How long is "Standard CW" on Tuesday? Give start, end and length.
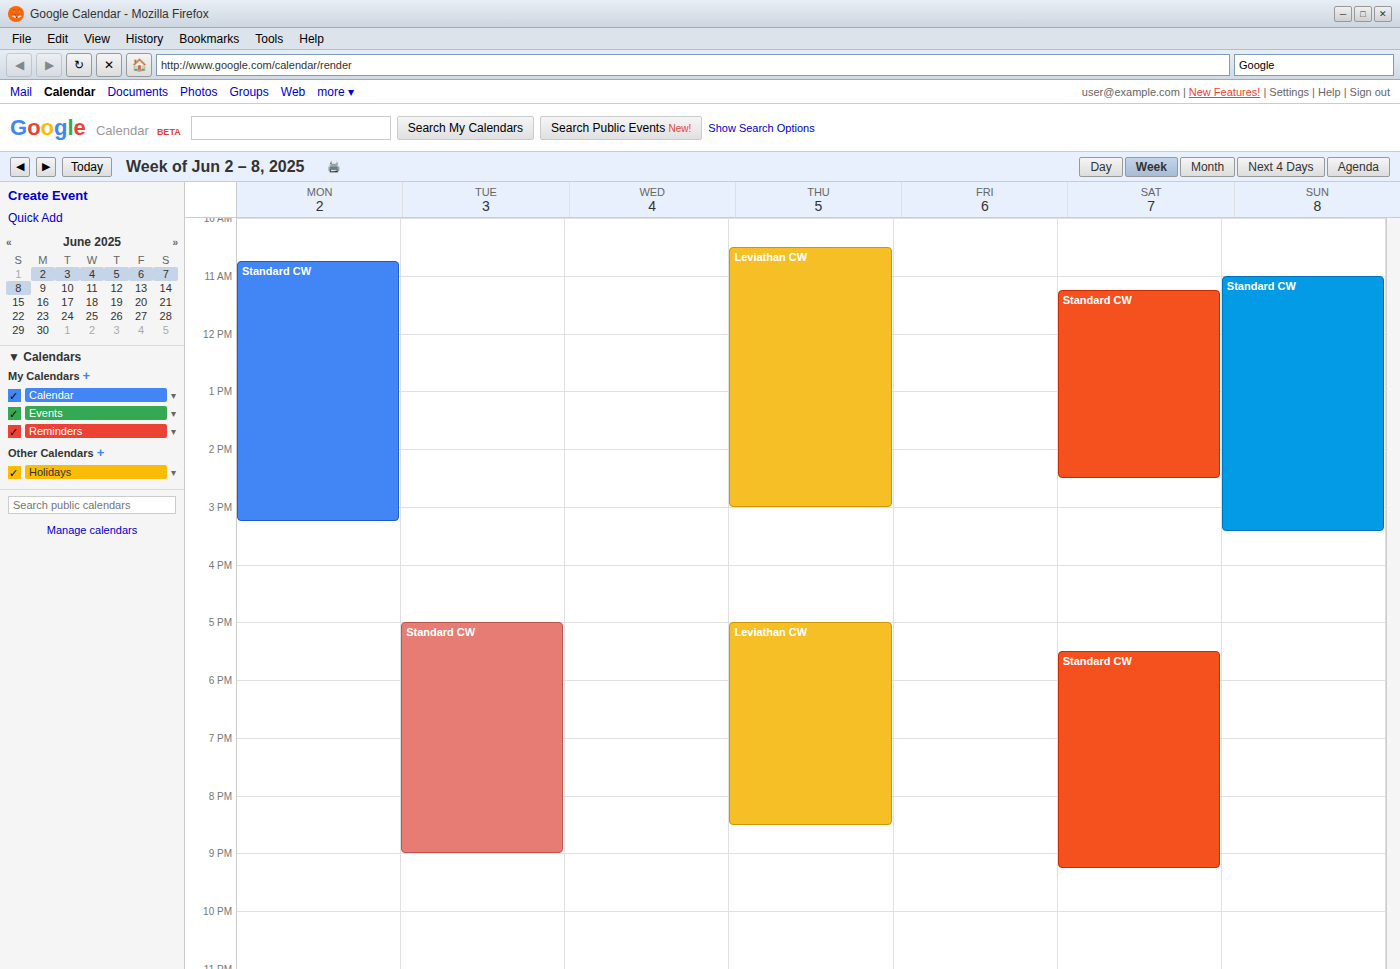
5:00 PM to 9:00 PM, 4 hours